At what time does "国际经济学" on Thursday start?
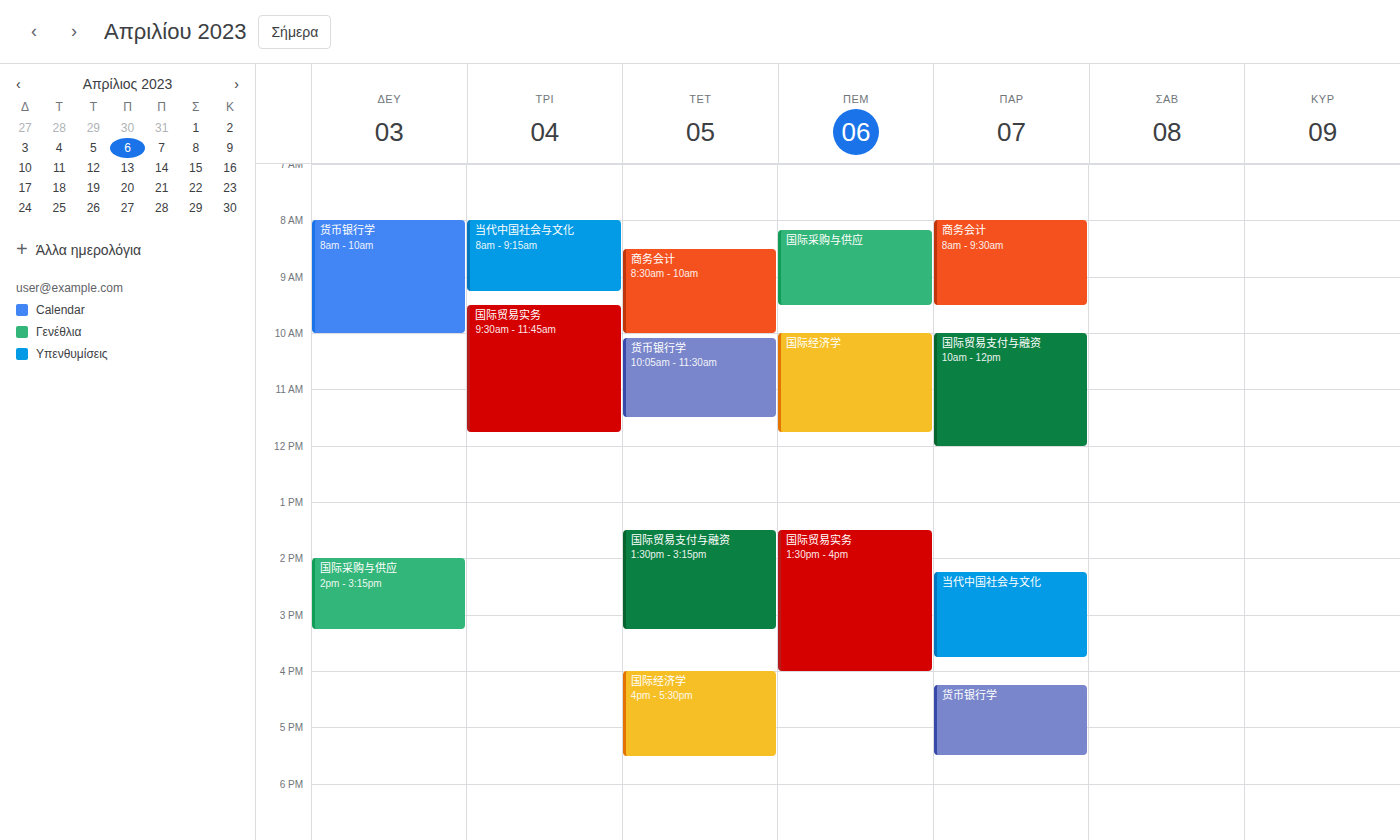
10:00 AM